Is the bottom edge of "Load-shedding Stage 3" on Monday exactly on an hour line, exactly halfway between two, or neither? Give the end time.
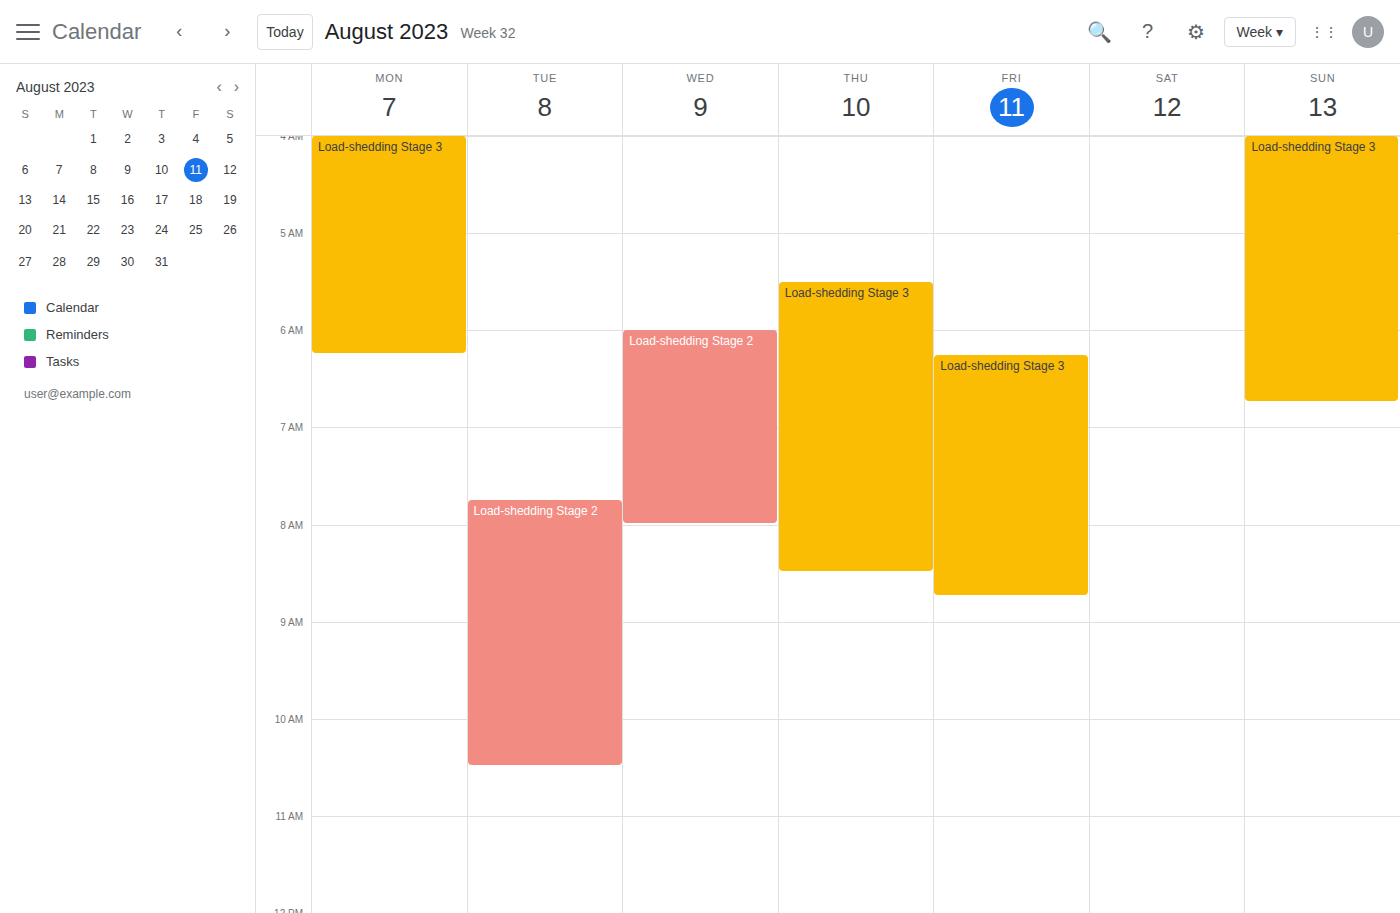
06:15 -- neither: a quarter of the way from the 06:00 line to the 07:00 line.